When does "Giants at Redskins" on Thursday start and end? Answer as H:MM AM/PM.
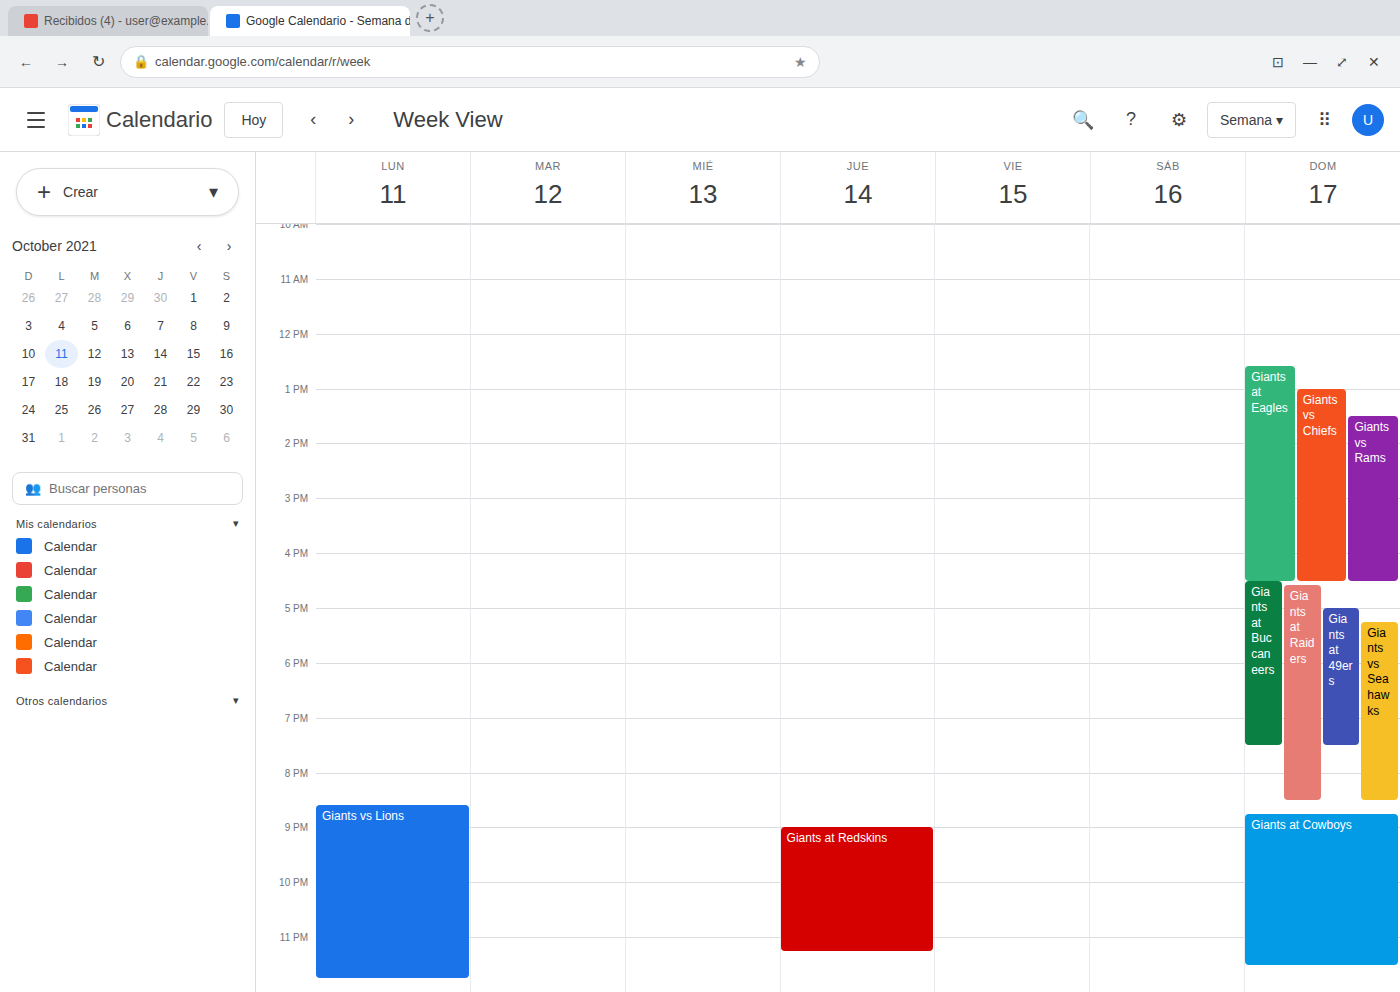
9:00 PM to 11:15 PM